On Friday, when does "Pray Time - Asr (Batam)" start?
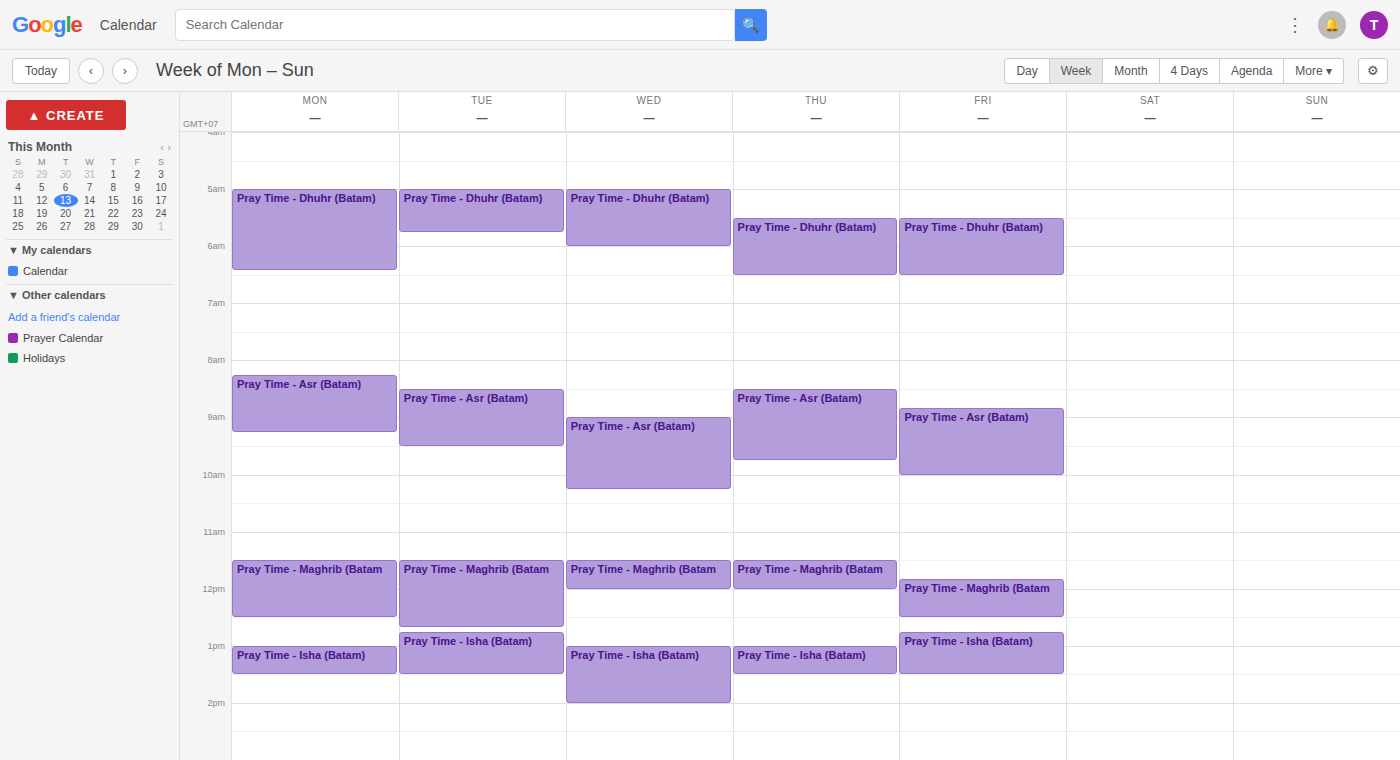
8:50 AM